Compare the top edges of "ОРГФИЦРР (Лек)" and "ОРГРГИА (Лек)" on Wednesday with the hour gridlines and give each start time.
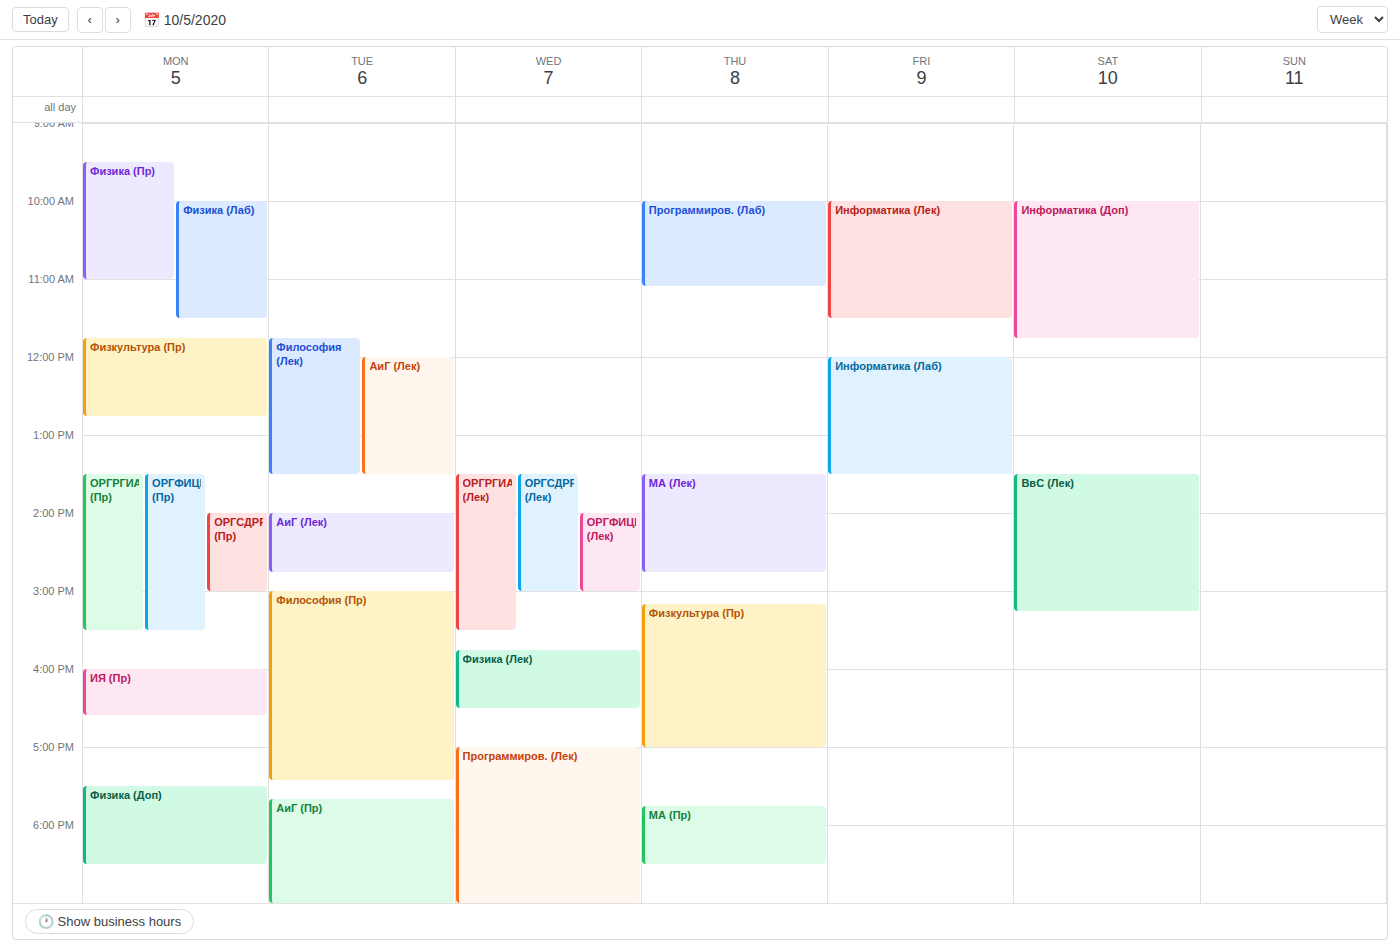
"ОРГФИЦРР (Лек)": 2:00 PM, exactly on the 2 PM line. "ОРГРГИА (Лек)": 1:30 PM, halfway between the 1 PM and 2 PM lines.